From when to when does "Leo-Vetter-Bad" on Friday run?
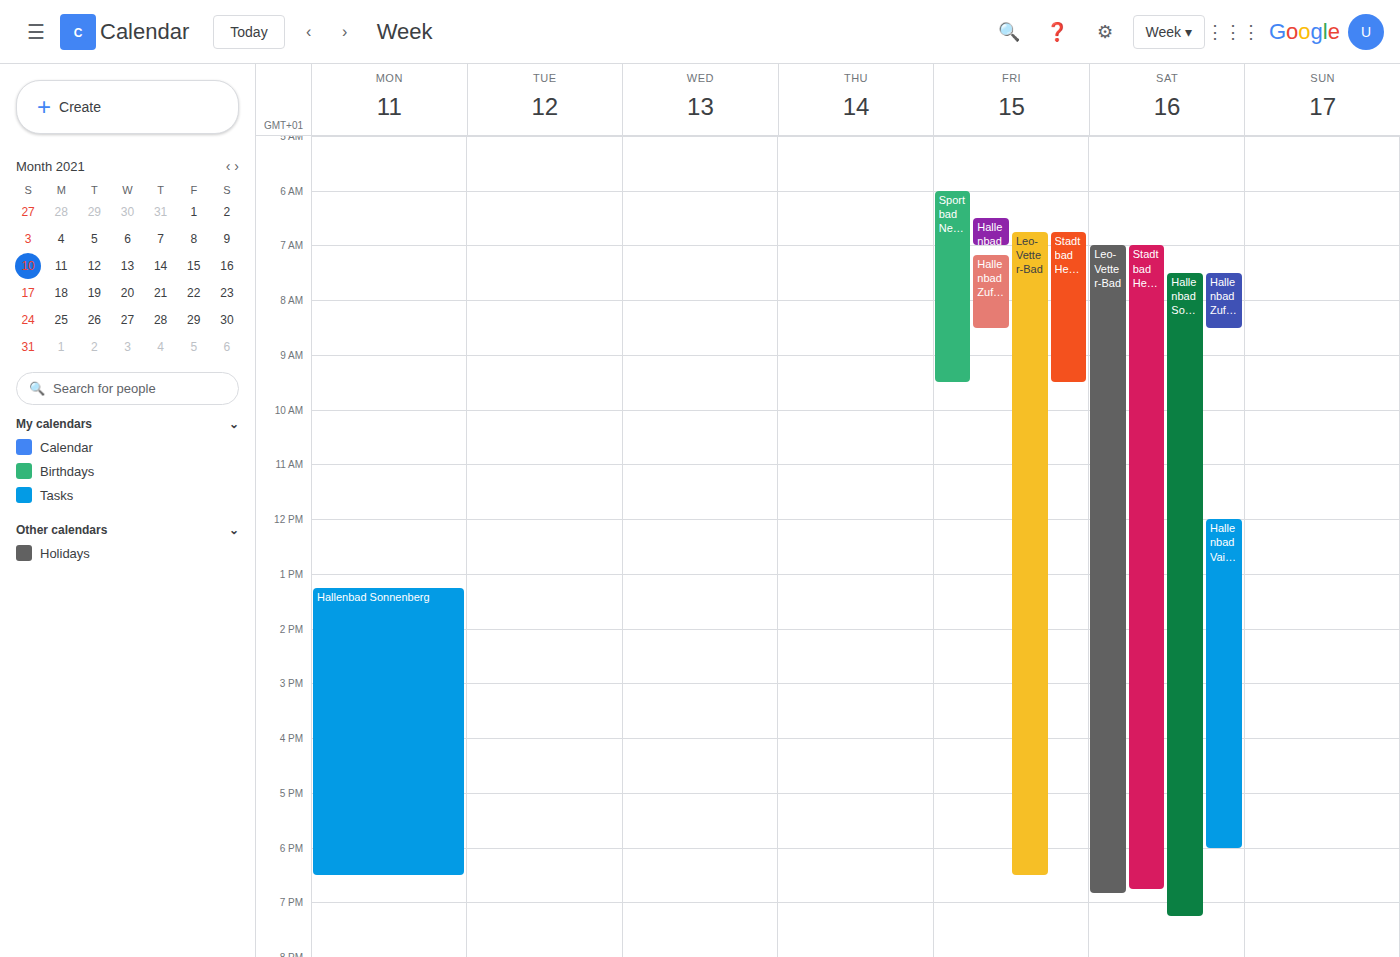
06:45 to 18:30